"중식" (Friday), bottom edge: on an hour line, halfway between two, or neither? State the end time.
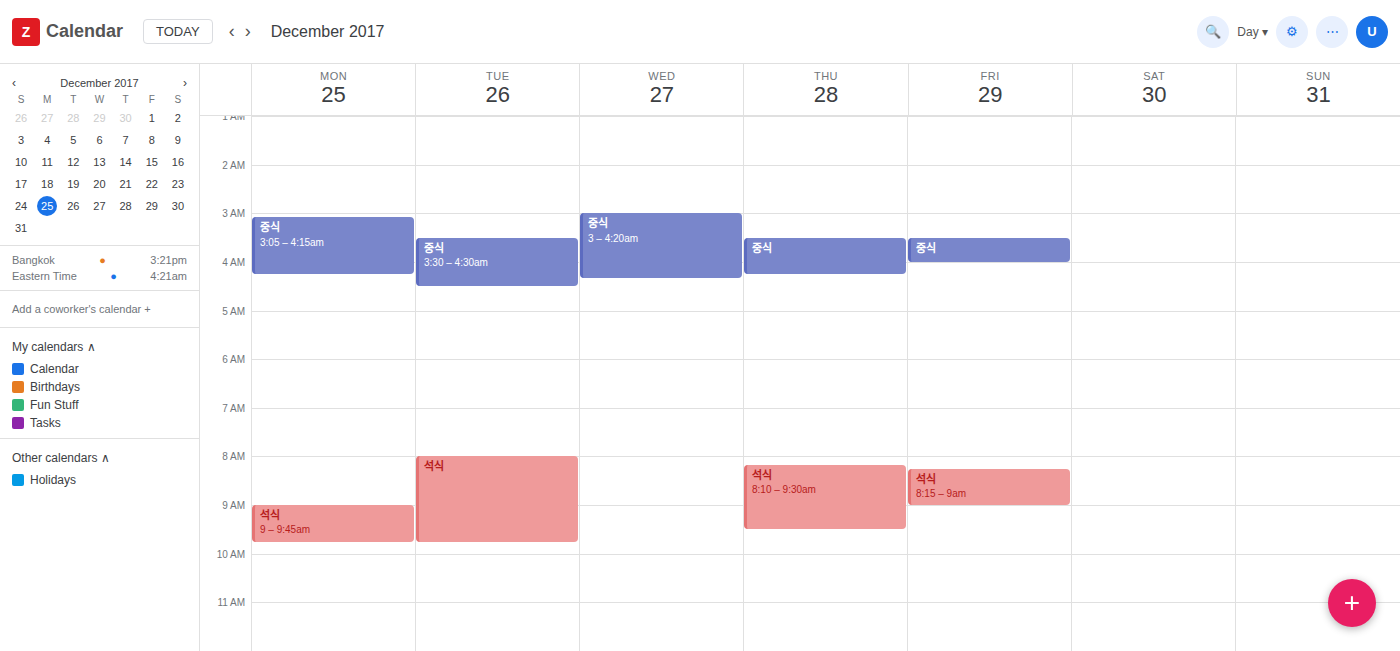
04:00 -- exactly on the 04:00 line.